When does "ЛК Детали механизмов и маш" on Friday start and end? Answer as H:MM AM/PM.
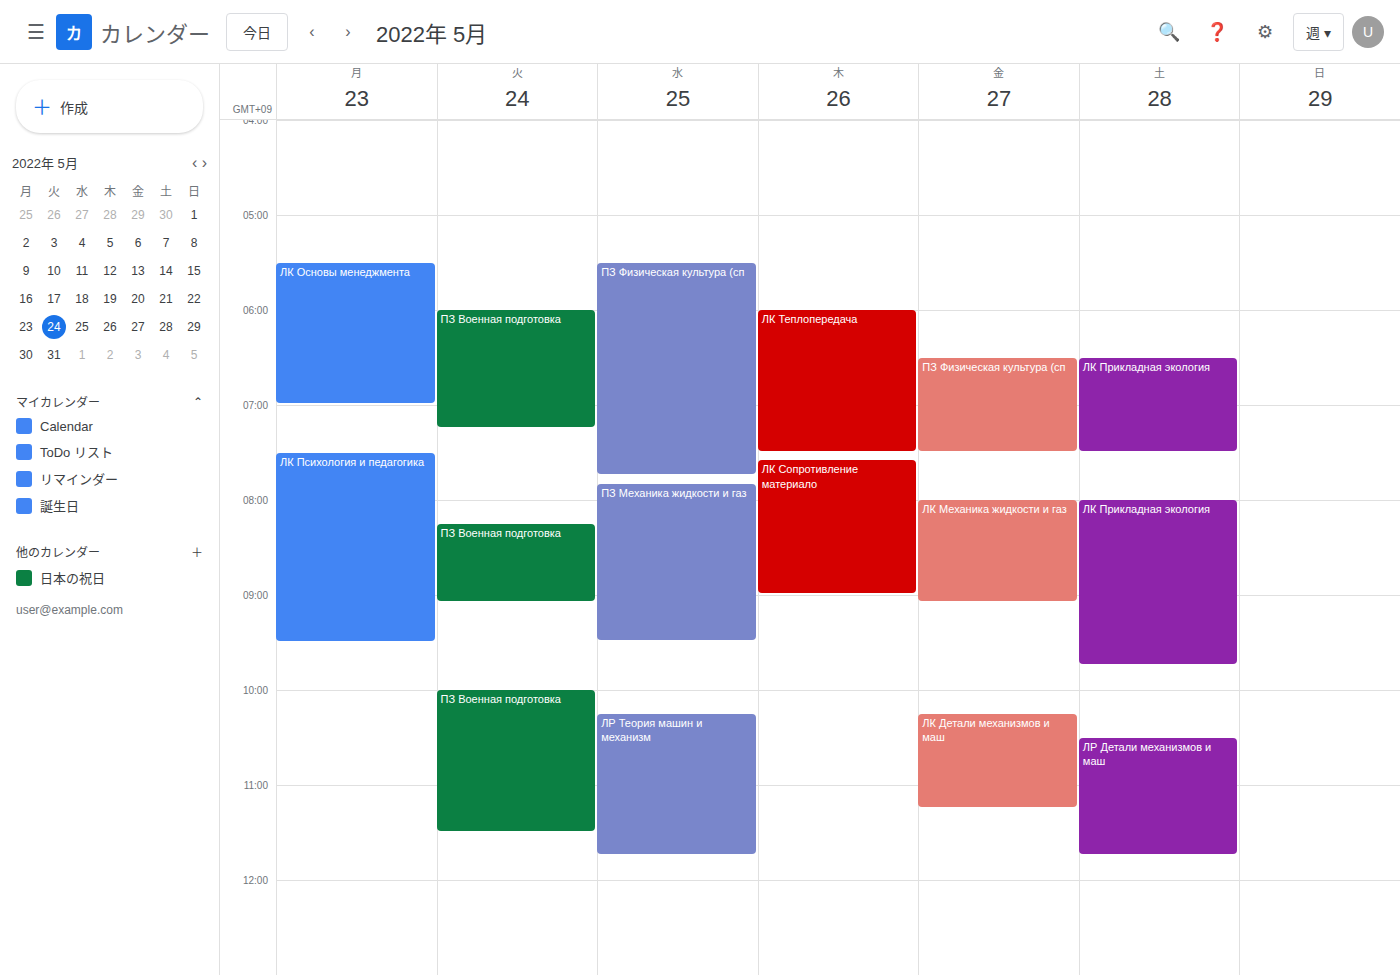
10:15 AM to 11:15 AM